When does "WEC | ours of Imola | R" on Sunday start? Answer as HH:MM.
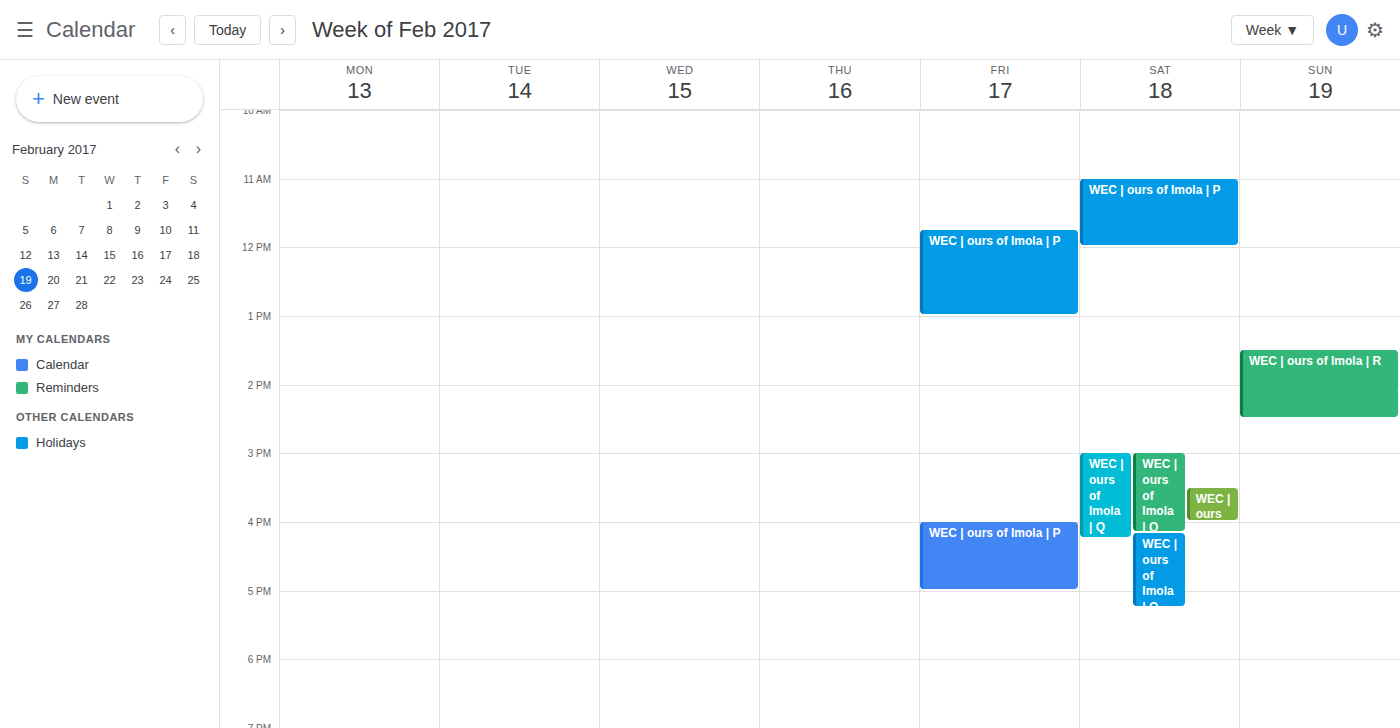
13:30